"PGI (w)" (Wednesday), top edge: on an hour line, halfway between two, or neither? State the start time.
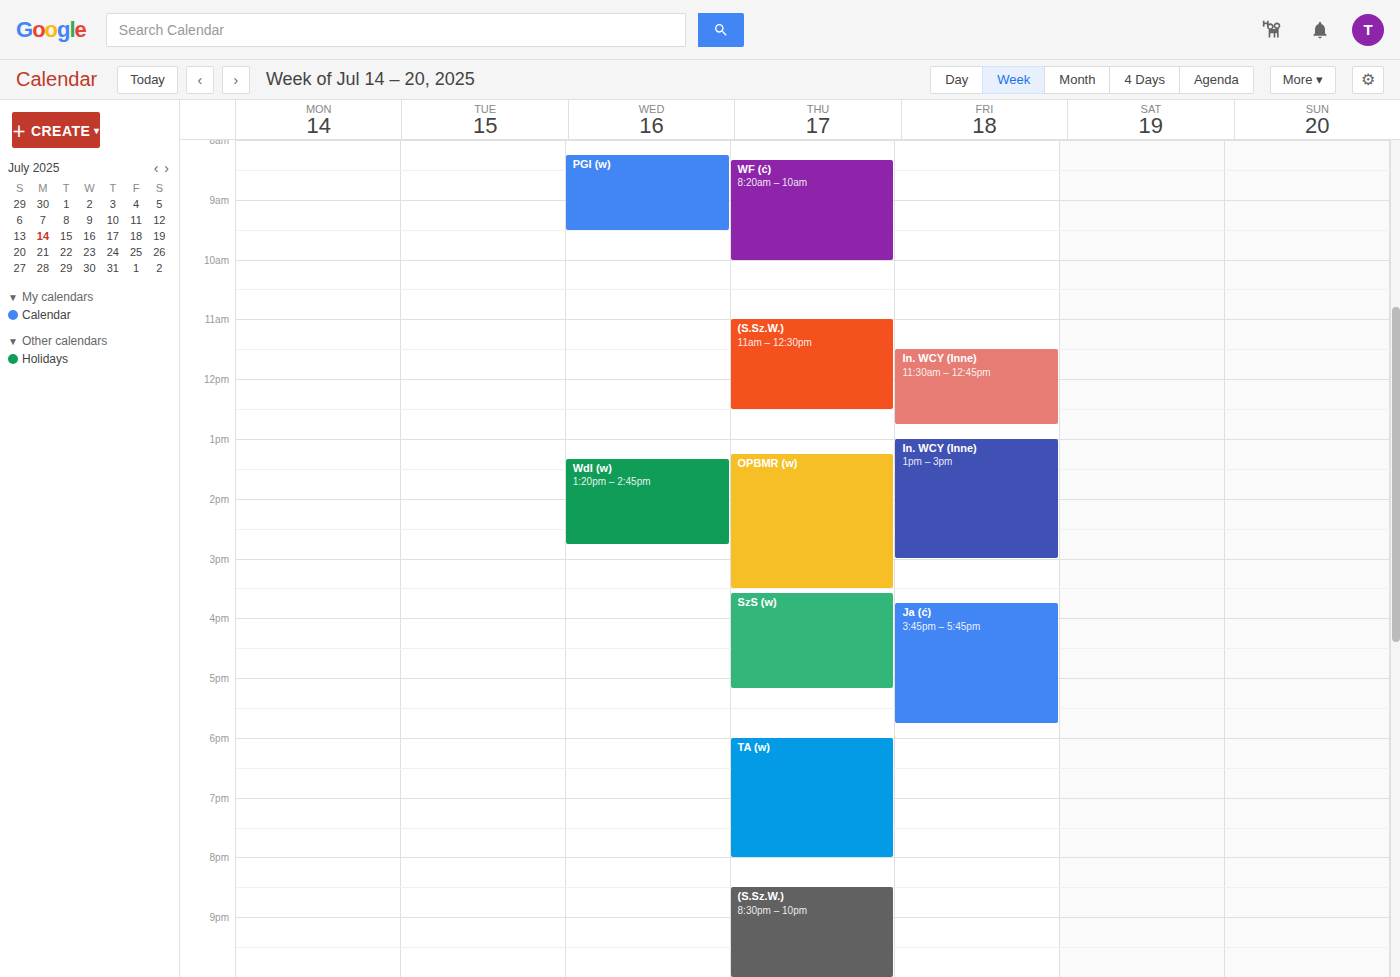
8:15 AM -- neither: a quarter of the way from the 8 AM line to the 9 AM line.